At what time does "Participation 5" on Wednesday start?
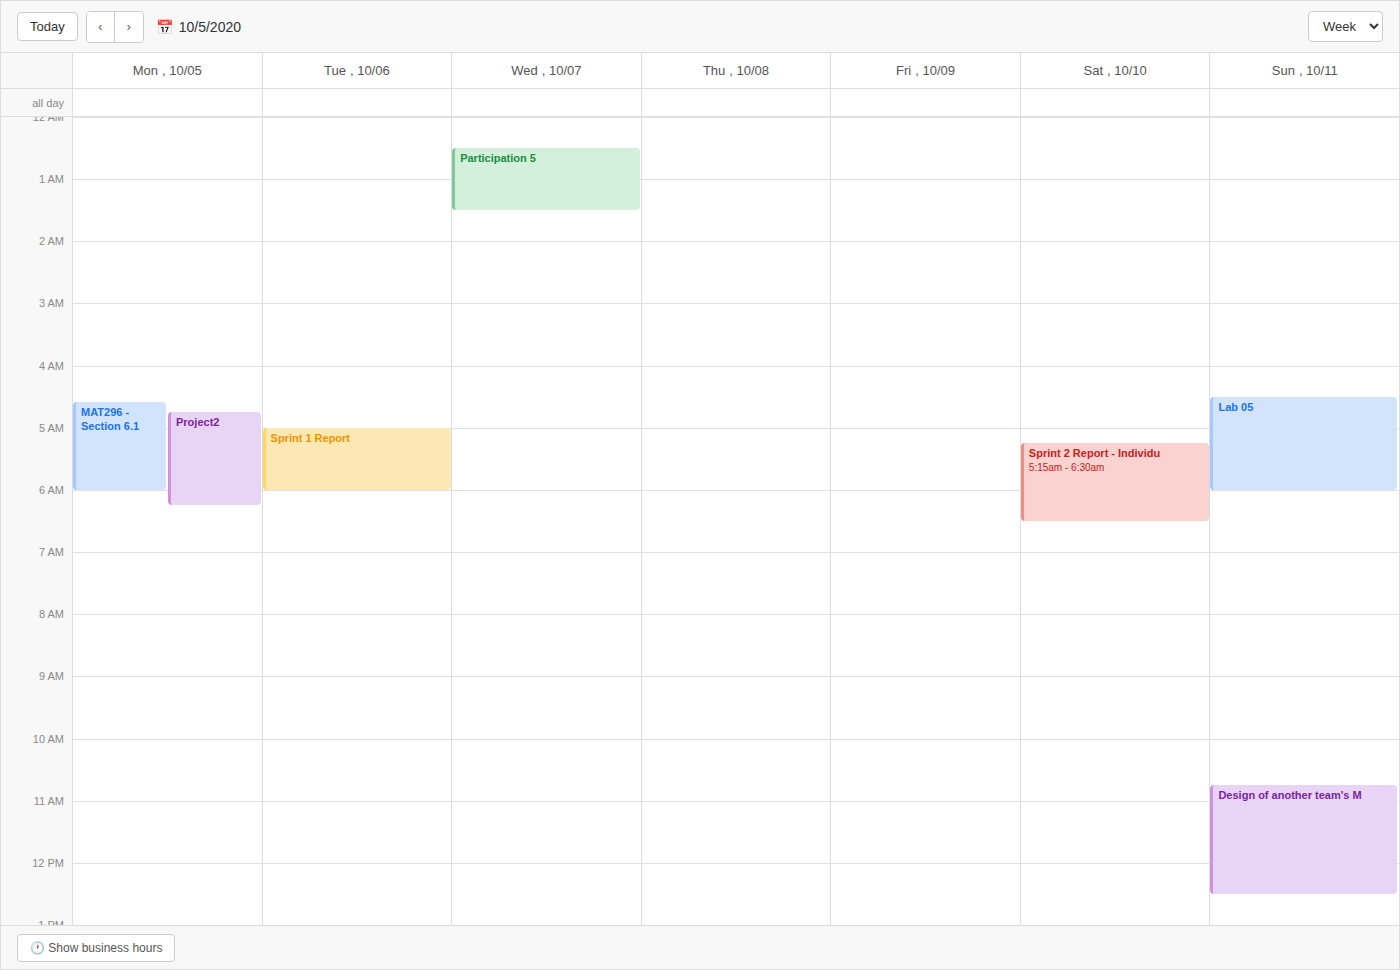
12:30 AM